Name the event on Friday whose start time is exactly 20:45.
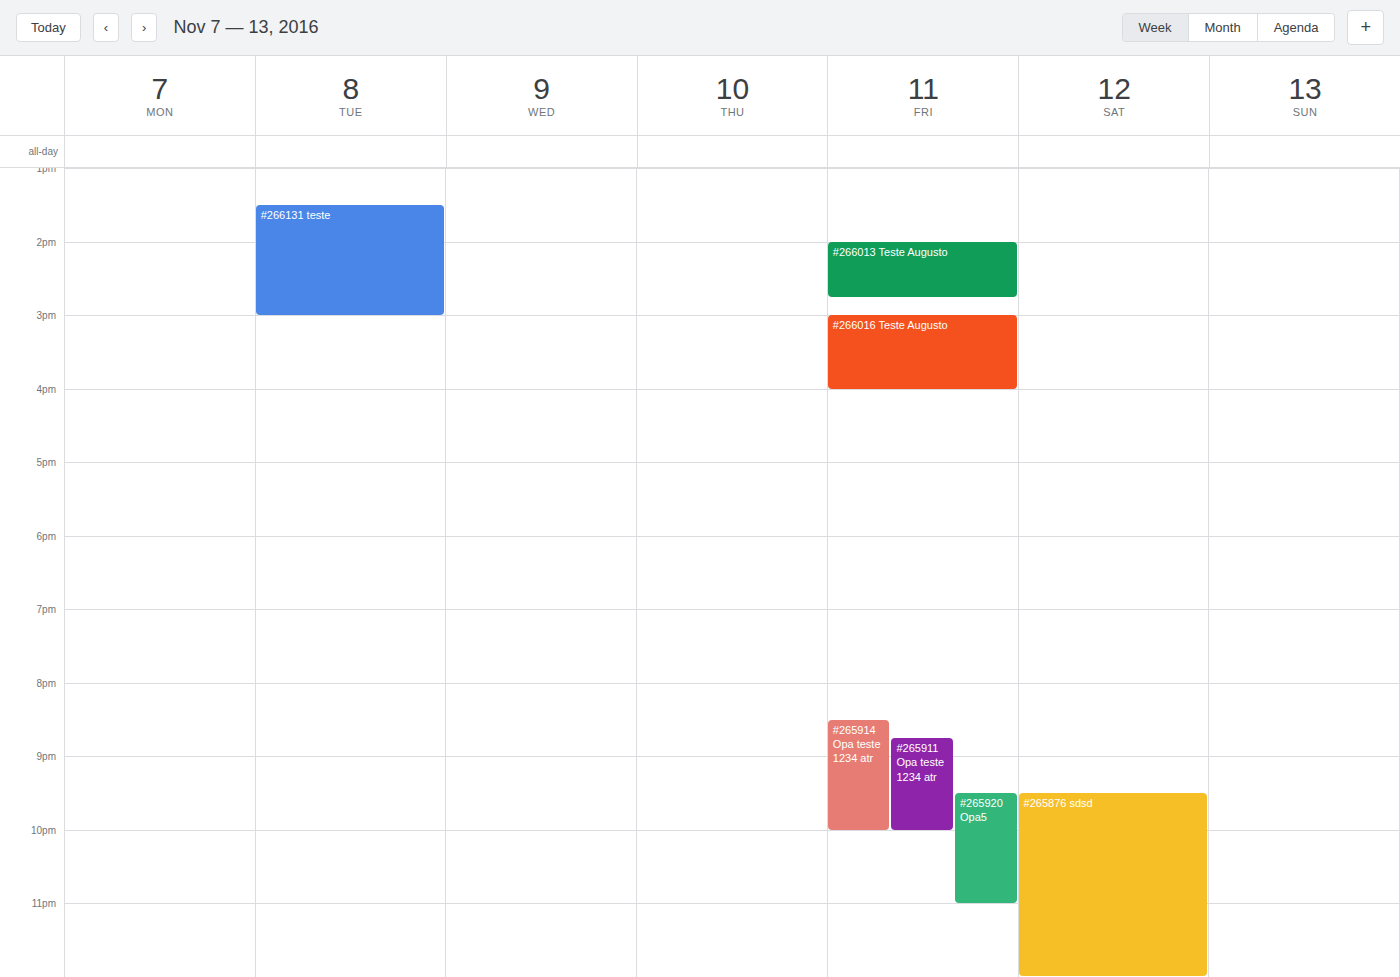
"#265911 Opa teste 1234 atr"